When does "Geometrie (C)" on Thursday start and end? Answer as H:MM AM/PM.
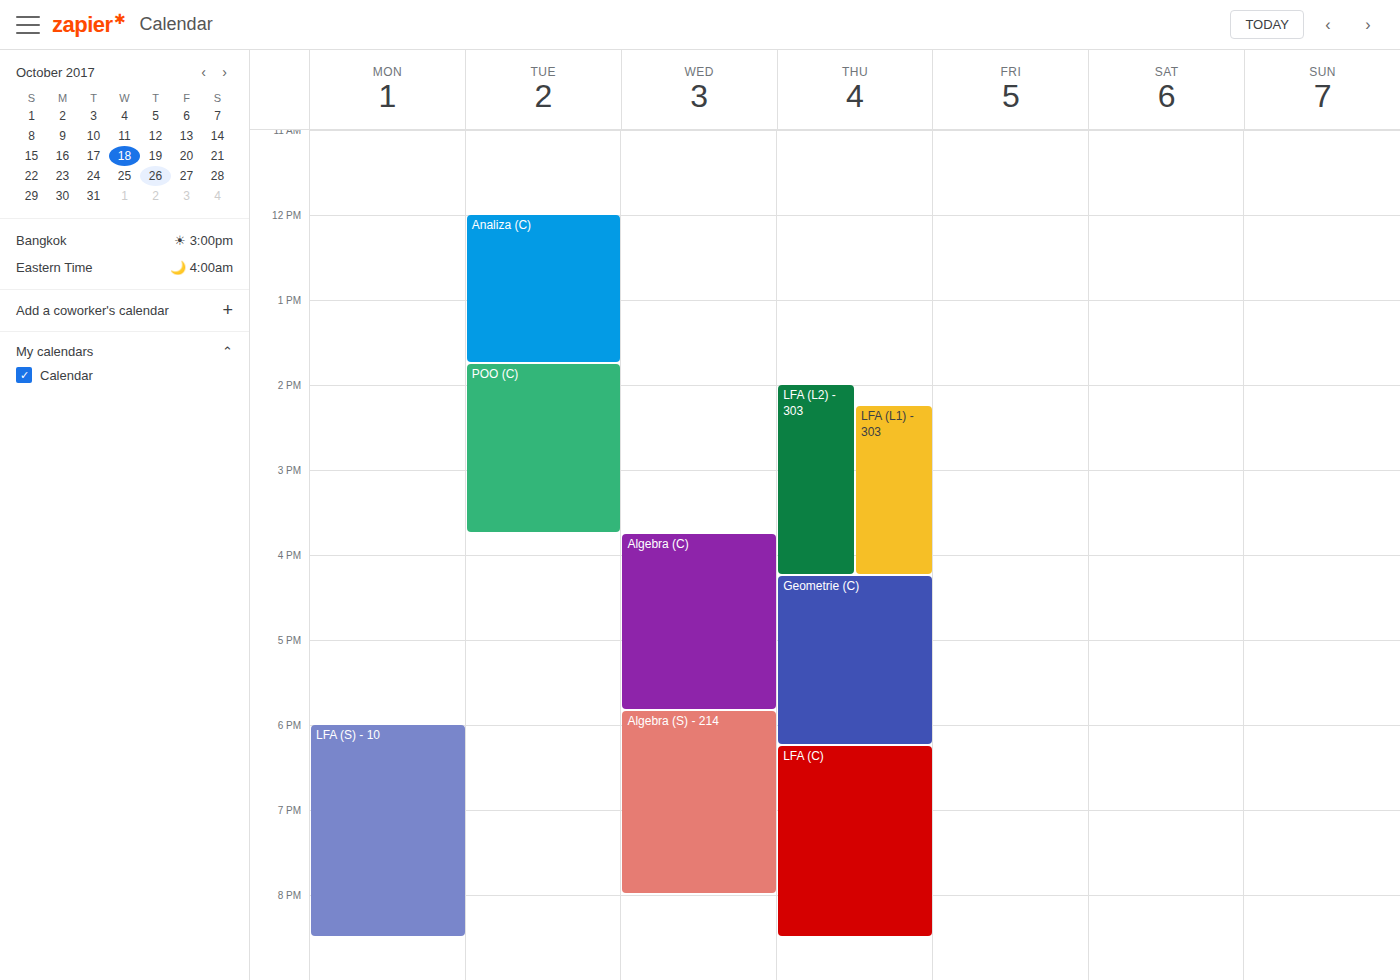
4:15 PM to 6:15 PM